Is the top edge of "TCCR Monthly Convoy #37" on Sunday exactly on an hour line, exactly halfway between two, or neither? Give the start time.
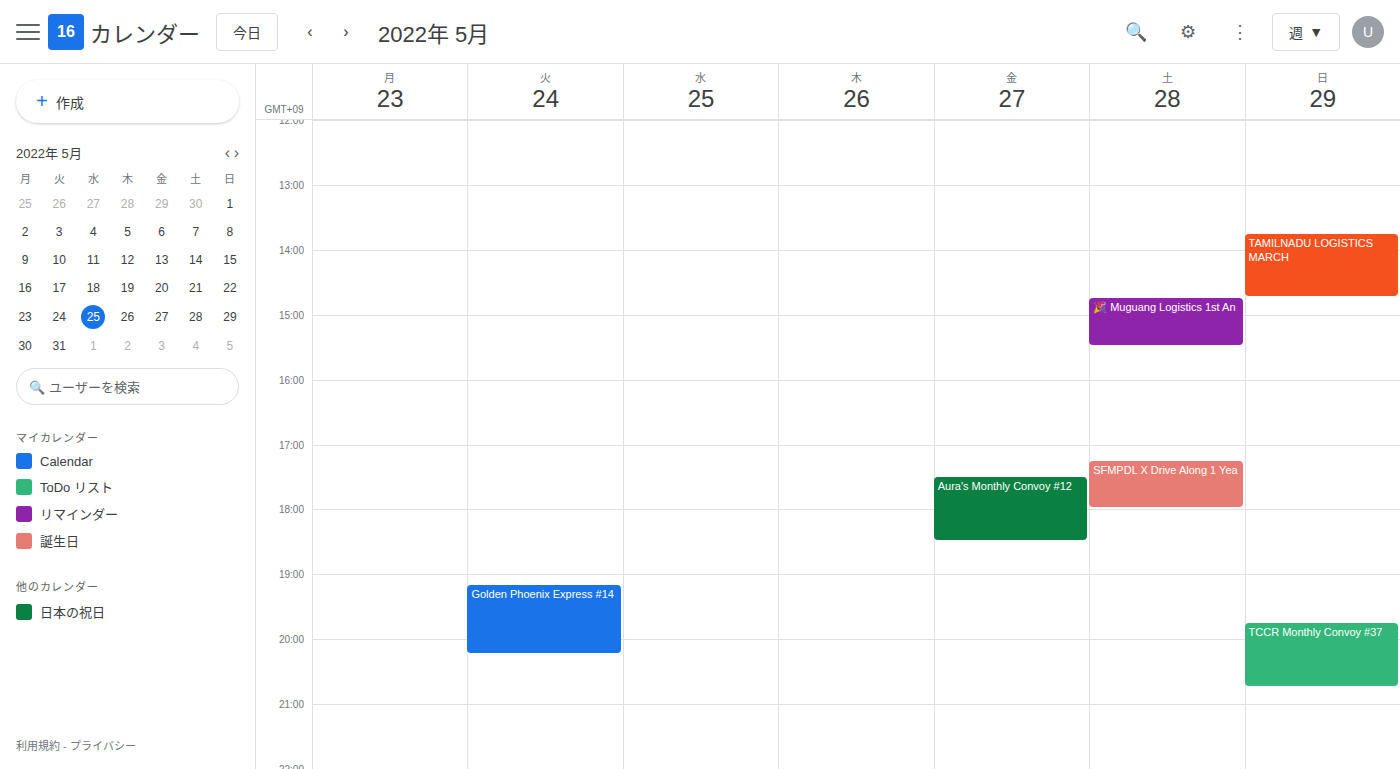
7:45 PM -- neither: three quarters of the way from the 7 PM line to the 8 PM line.